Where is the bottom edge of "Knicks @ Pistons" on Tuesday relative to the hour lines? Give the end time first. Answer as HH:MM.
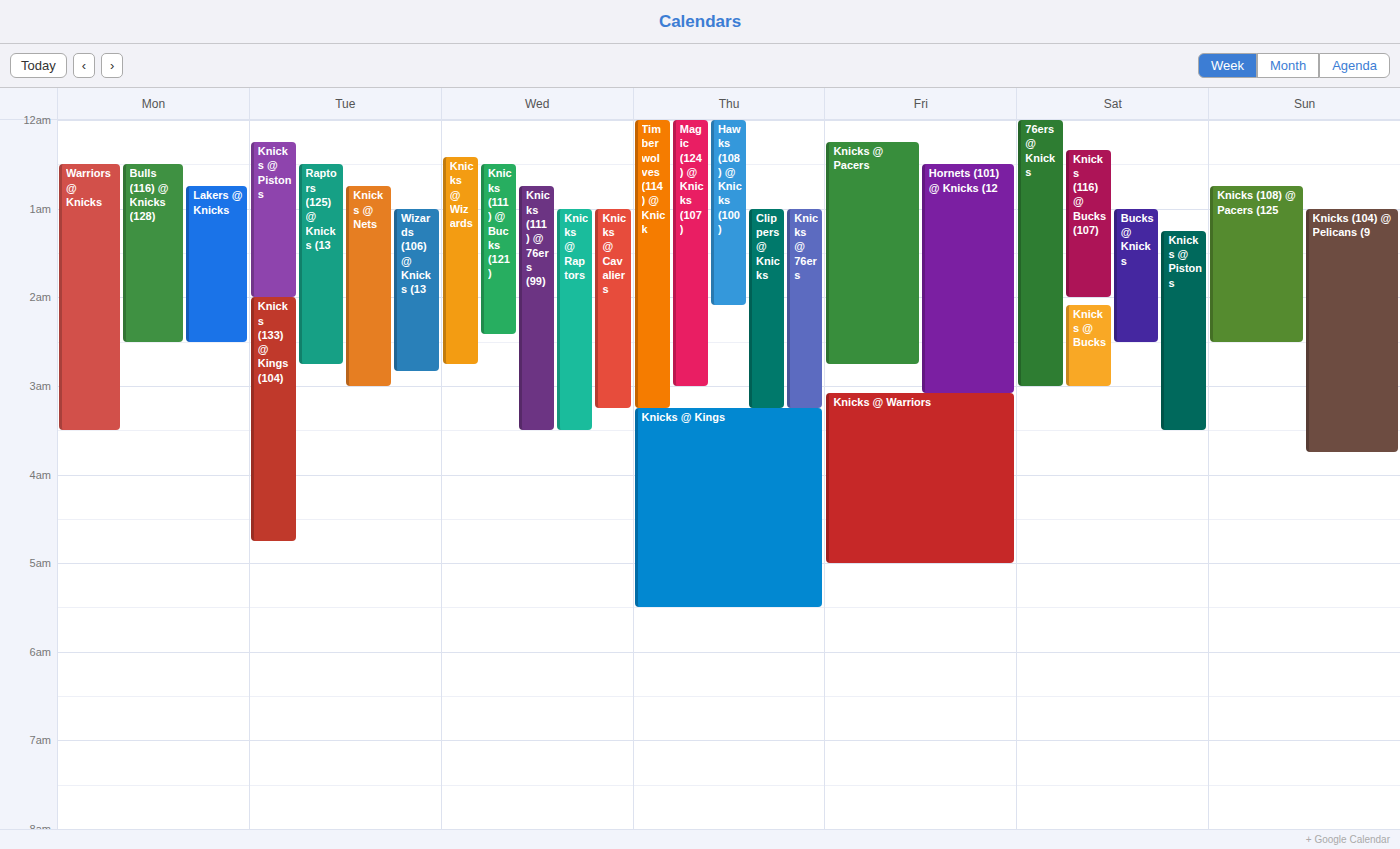
02:00 -- exactly on the 02:00 line.